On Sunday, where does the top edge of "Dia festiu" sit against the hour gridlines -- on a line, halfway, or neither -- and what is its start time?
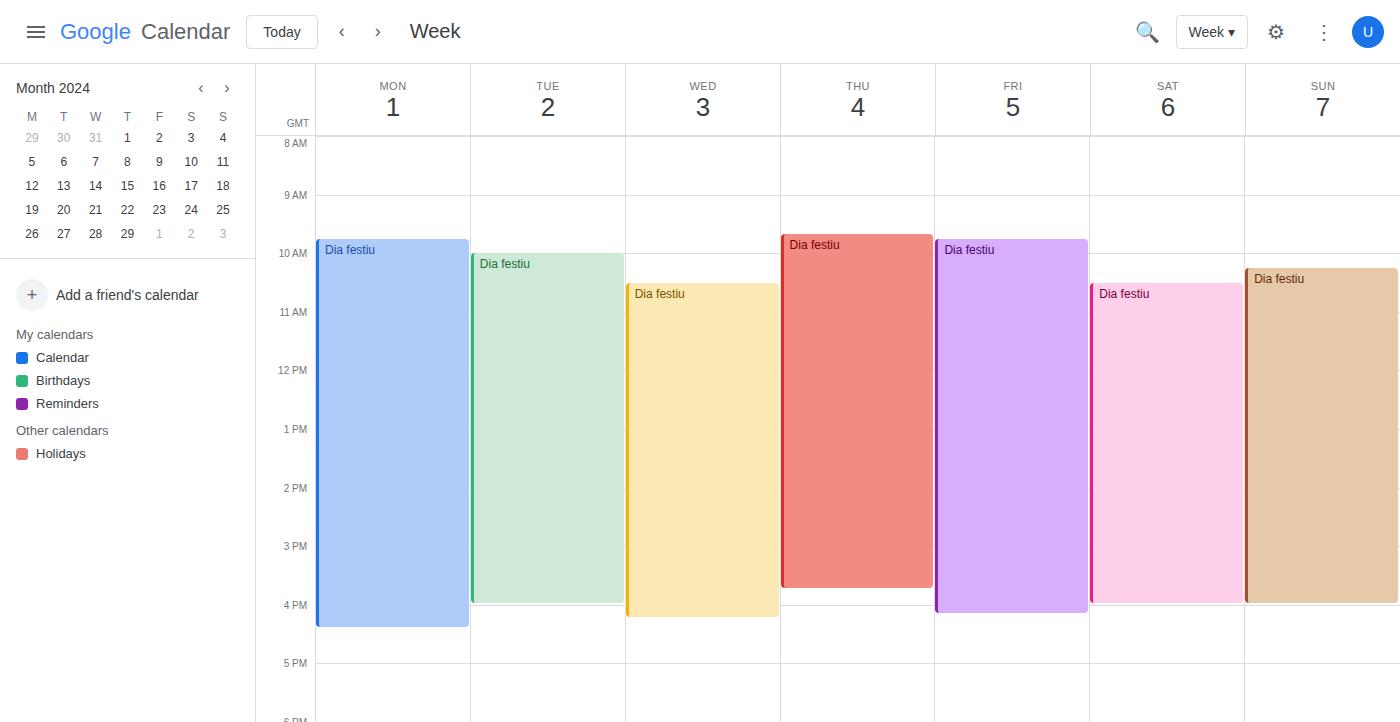
10:15 AM -- neither: a quarter of the way from the 10 AM line to the 11 AM line.